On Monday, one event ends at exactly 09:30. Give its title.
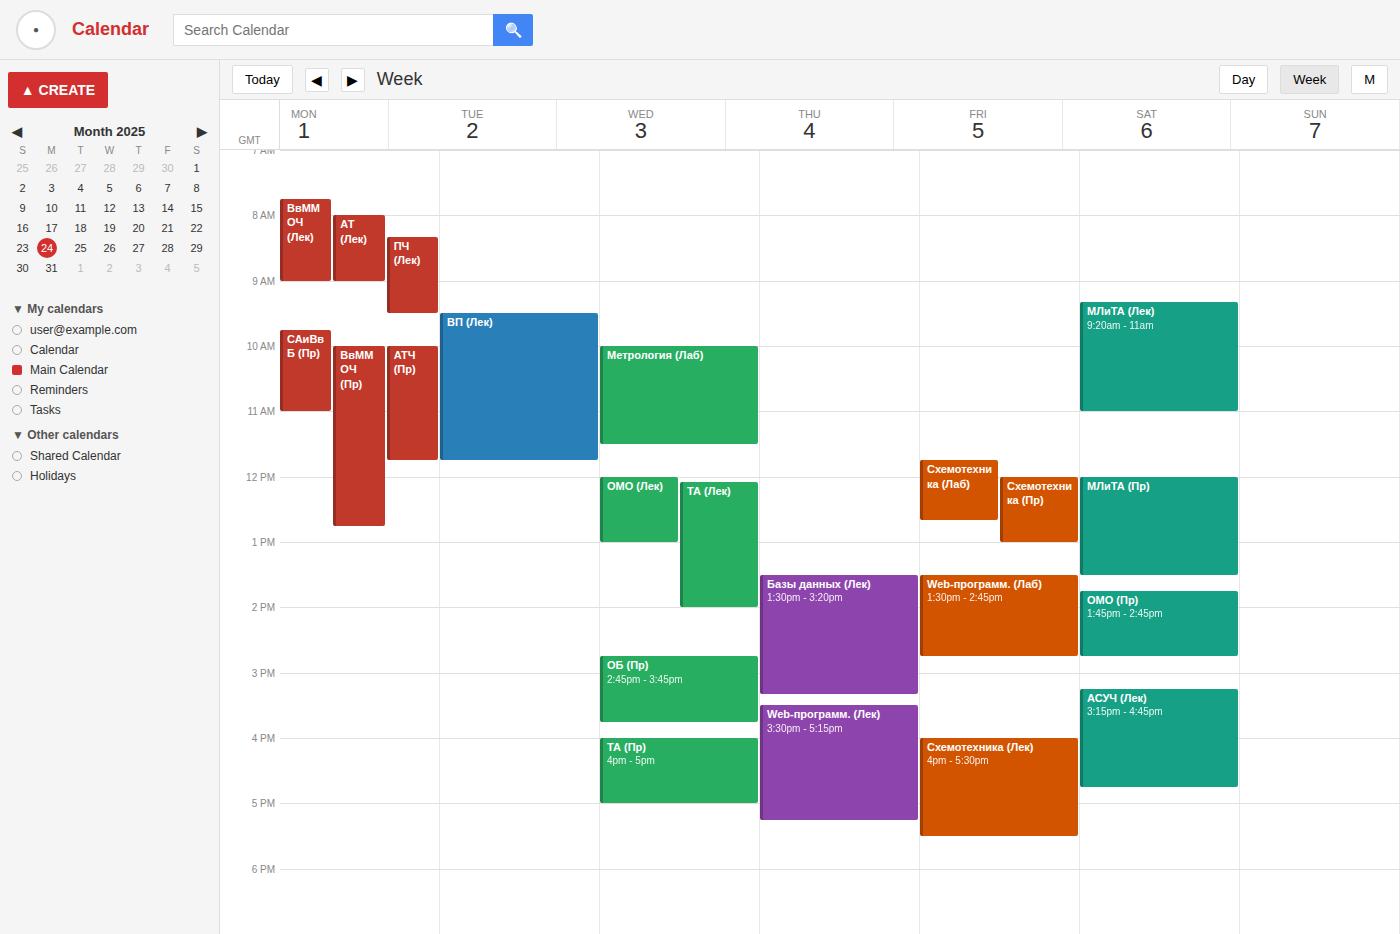
"ПЧ (Лек)"